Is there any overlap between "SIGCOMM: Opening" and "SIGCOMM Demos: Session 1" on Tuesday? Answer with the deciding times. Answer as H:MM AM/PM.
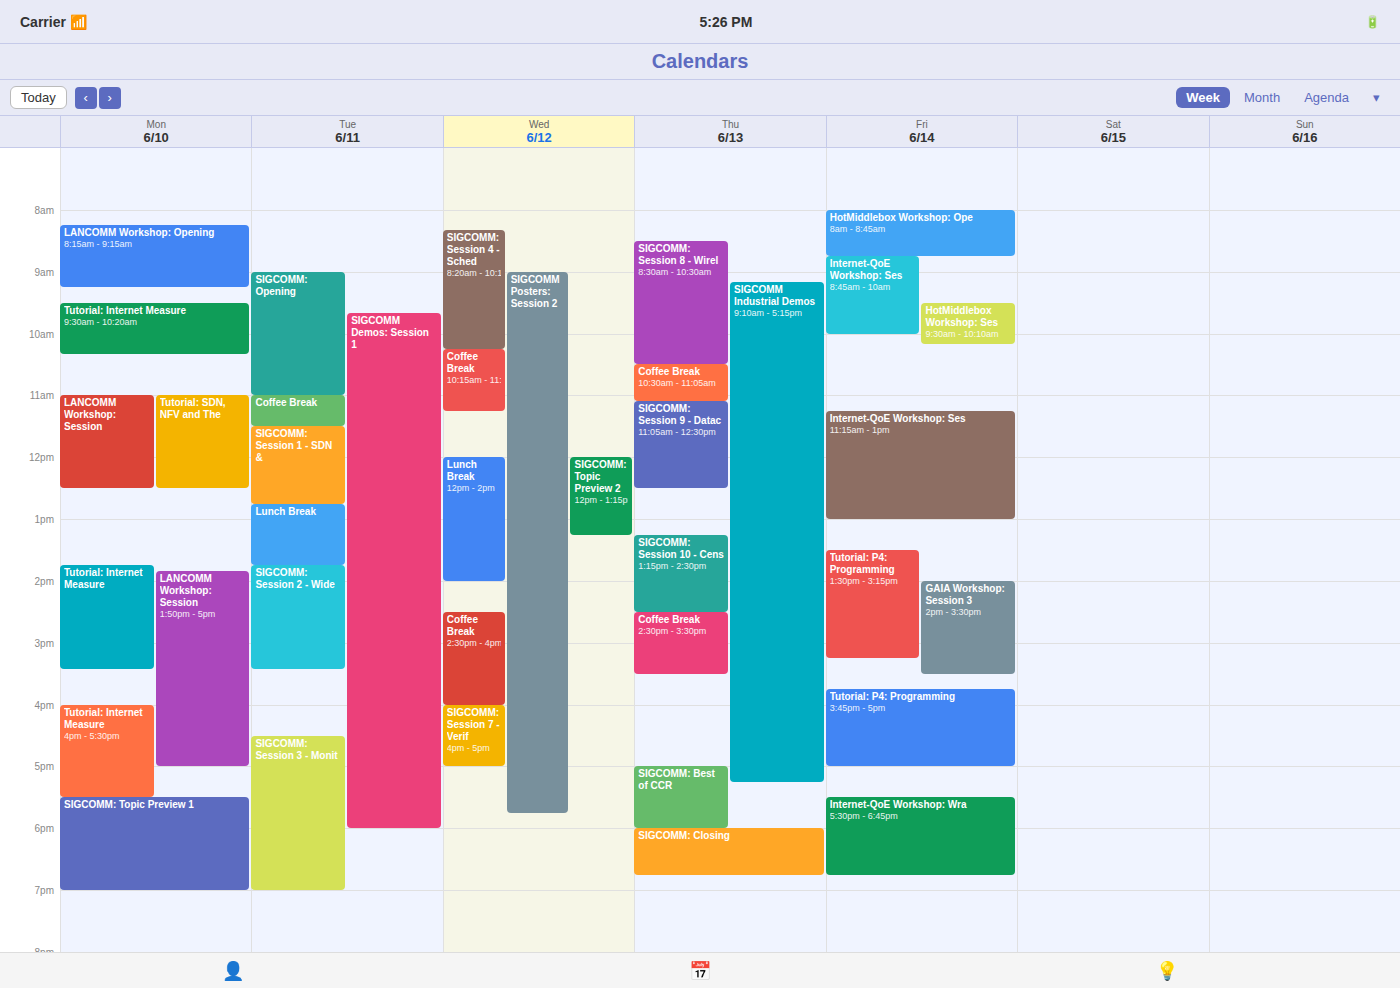
"SIGCOMM Demos: Session 1" starts at 9:40 AM, before "SIGCOMM: Opening" ends at 11:00 AM -- they overlap.